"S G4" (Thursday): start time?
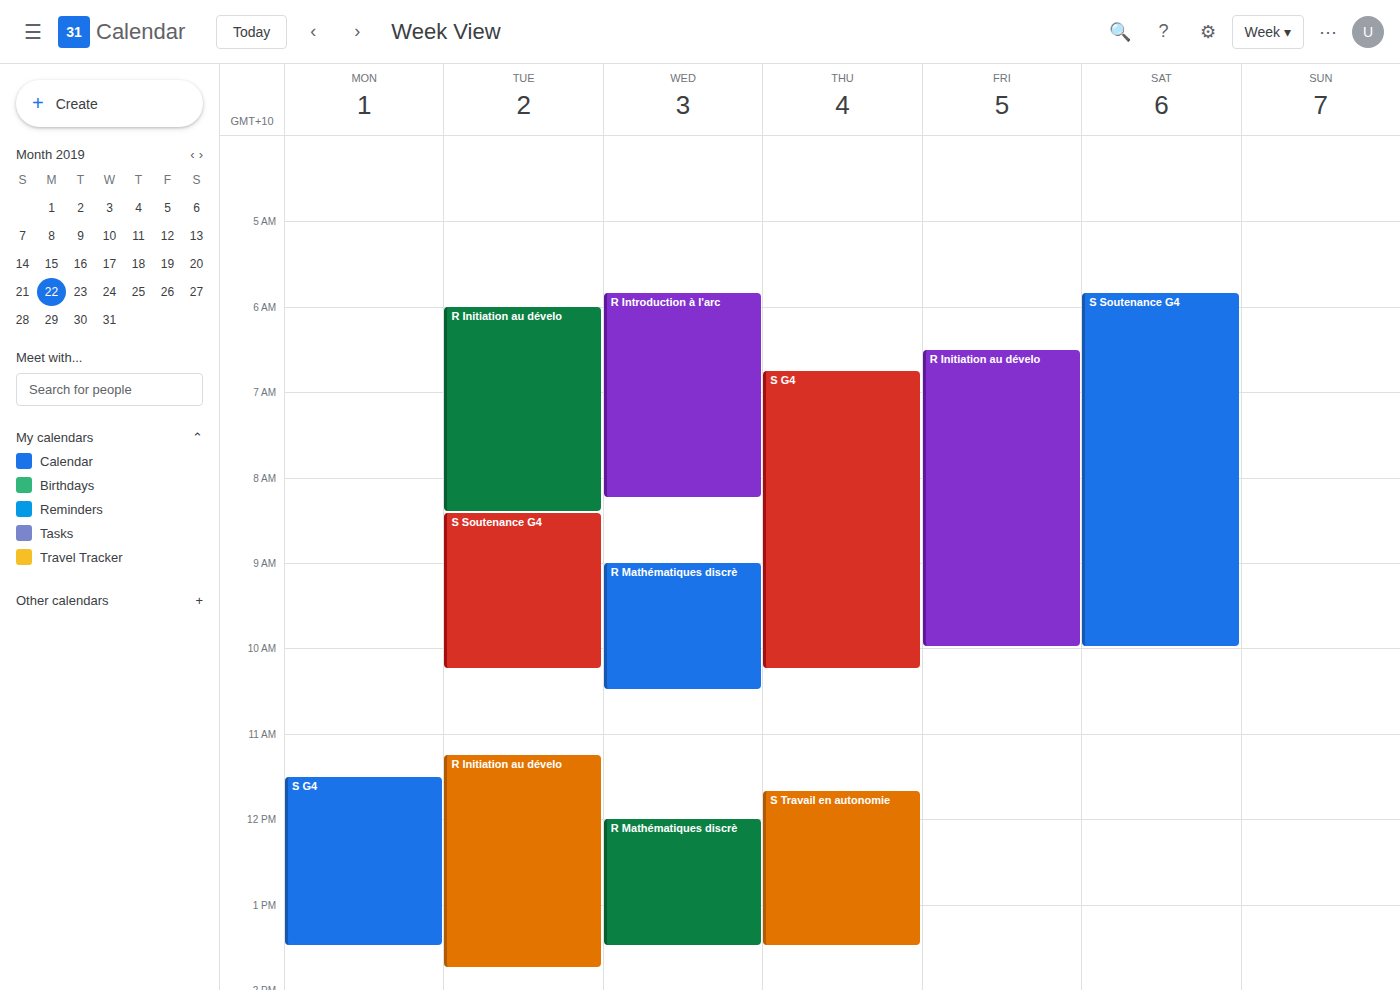
6:45 AM